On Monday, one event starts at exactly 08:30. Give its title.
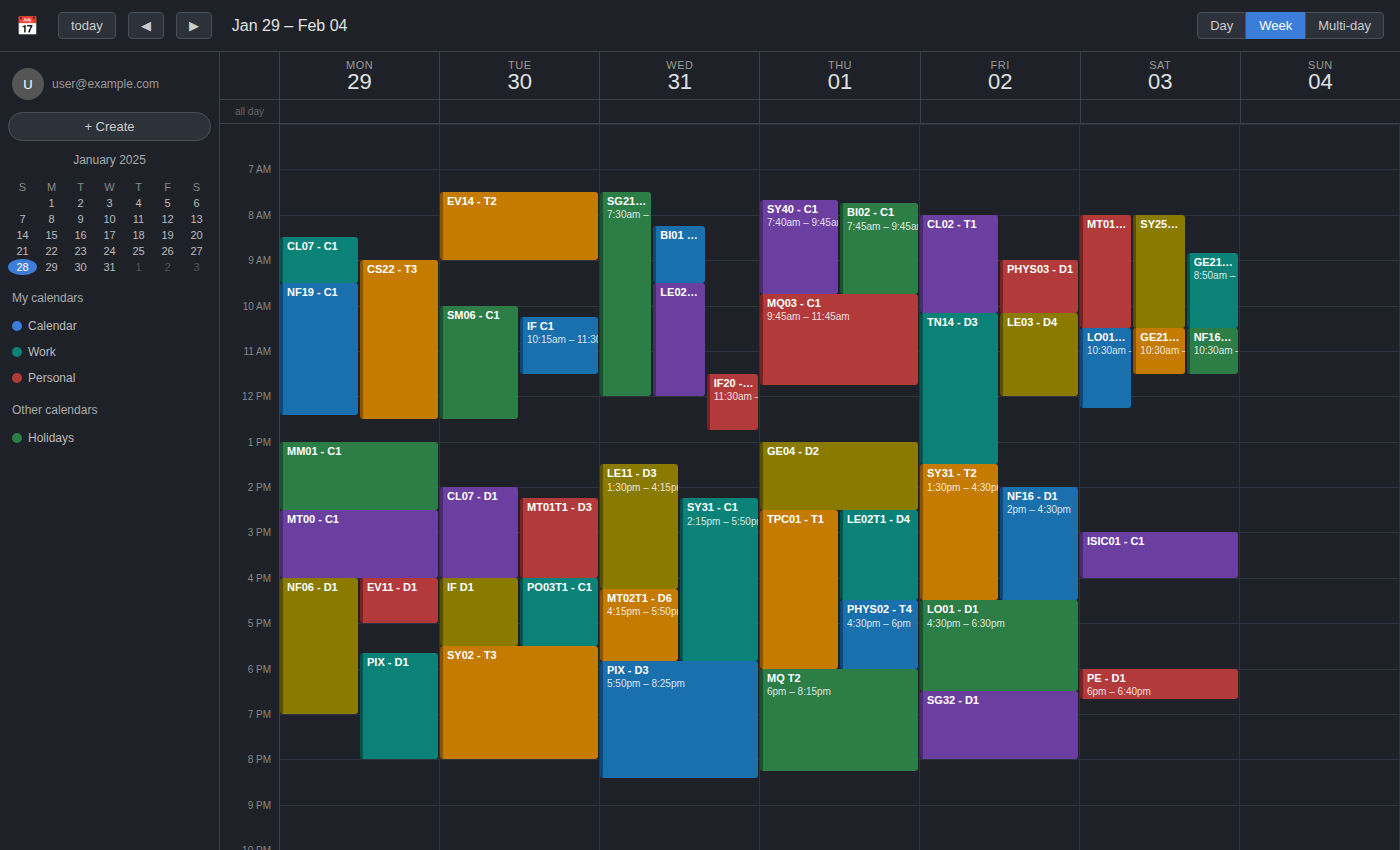
"CL07 - C1"